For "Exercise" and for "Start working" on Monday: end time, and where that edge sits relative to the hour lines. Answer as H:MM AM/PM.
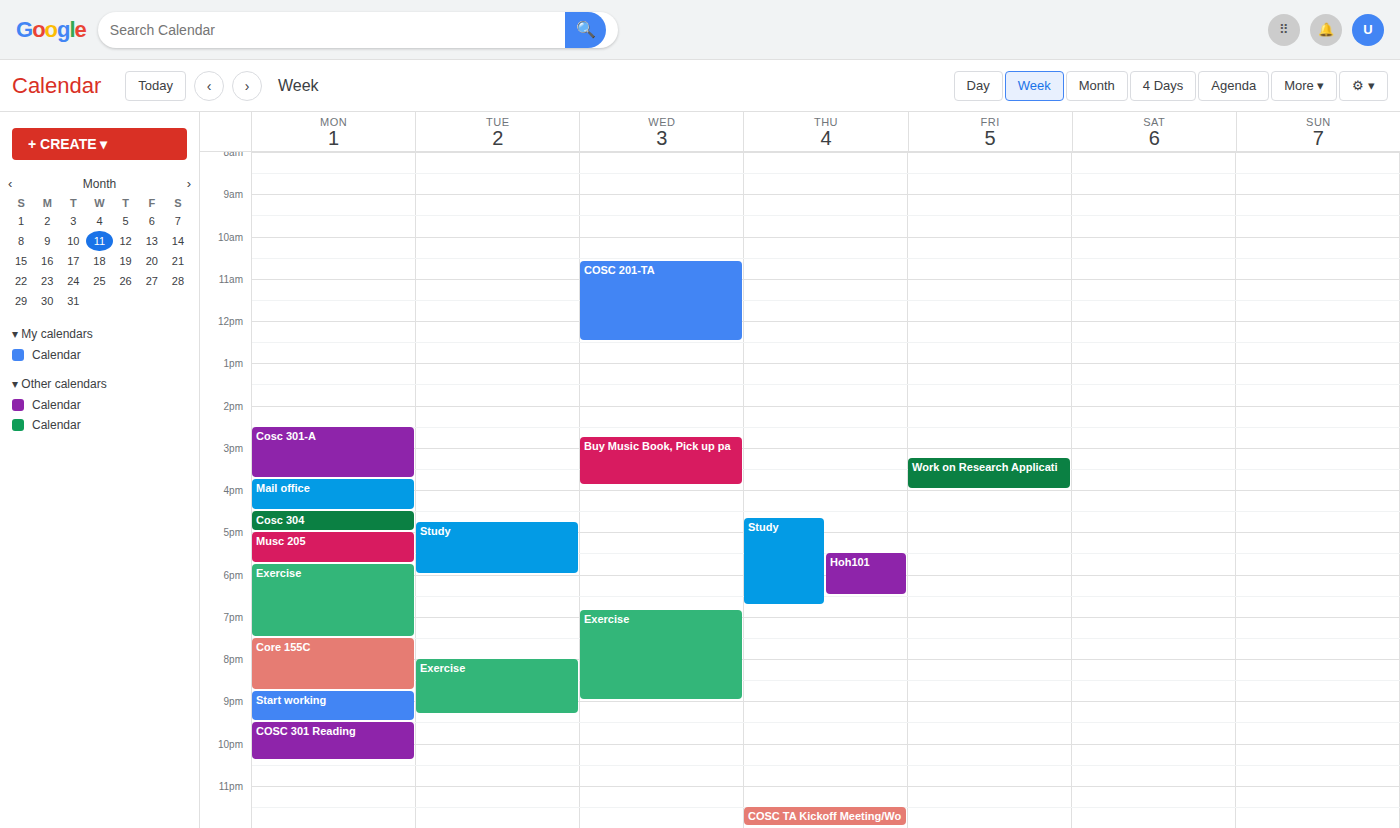
"Exercise": 7:30 PM, halfway between the 7 PM and 8 PM lines. "Start working": 9:30 PM, halfway between the 9 PM and 10 PM lines.